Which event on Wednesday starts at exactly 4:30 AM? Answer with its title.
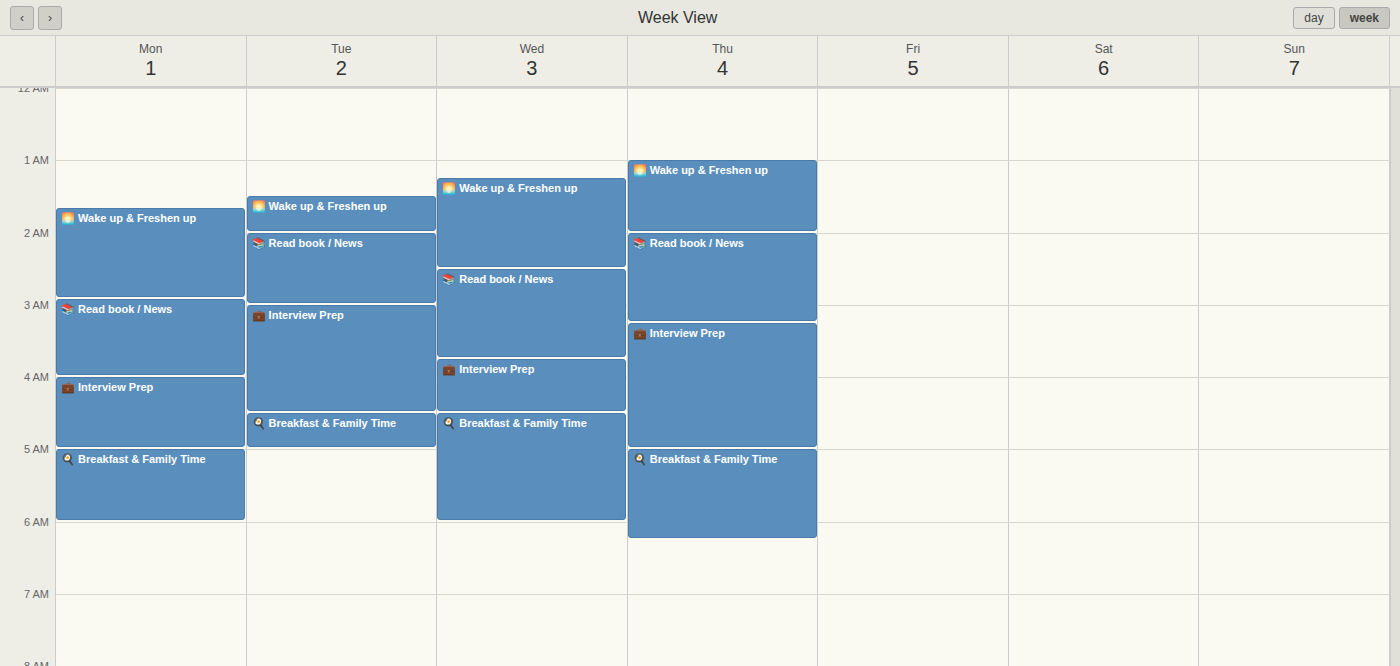
"🍳 Breakfast & Family Time"